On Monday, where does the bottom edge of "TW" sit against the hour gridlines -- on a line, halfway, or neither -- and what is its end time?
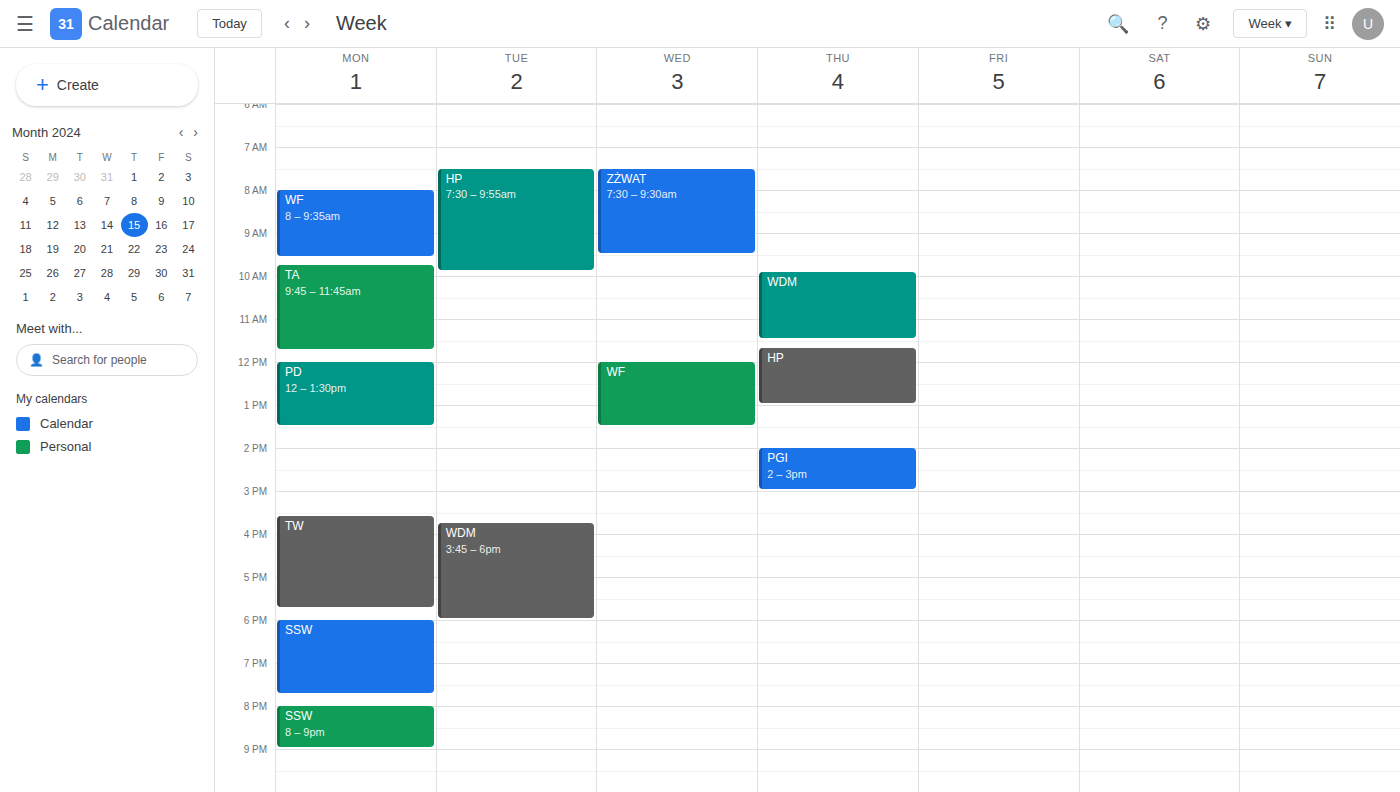
5:45 PM -- neither: three quarters of the way from the 5 PM line to the 6 PM line.